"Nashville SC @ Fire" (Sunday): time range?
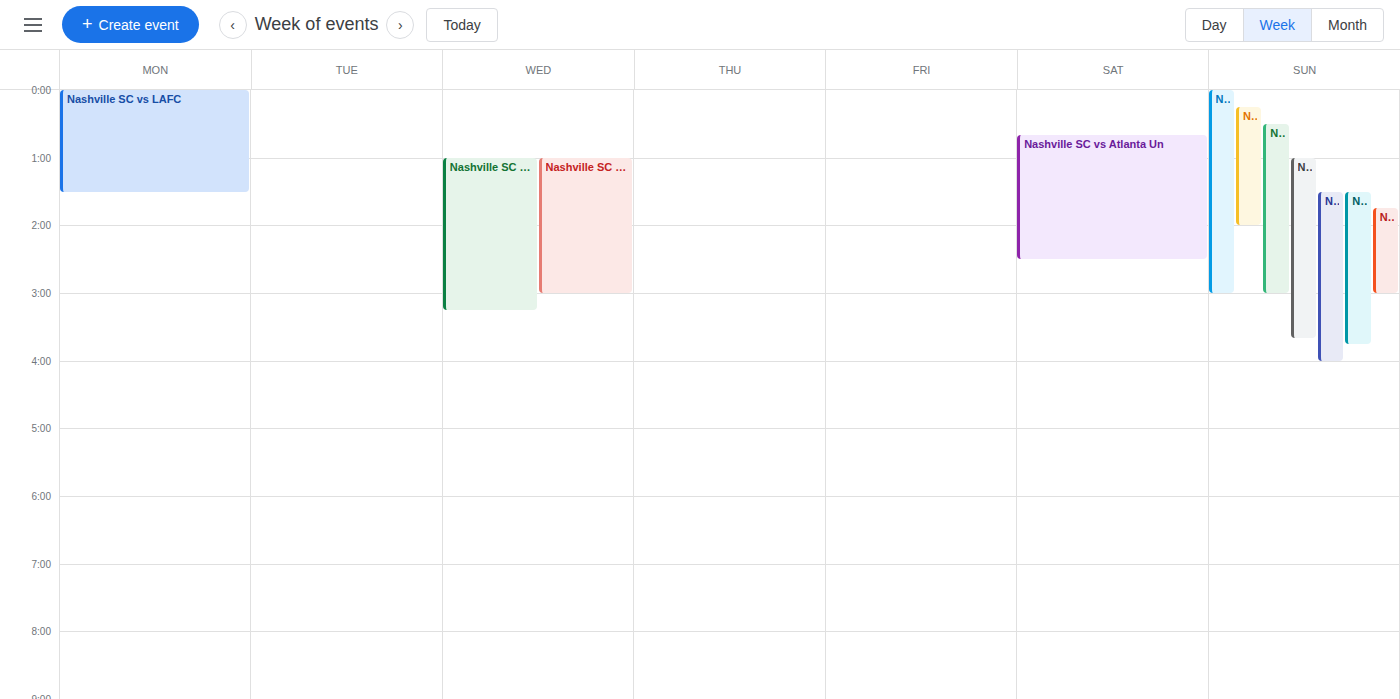
12:15 AM to 2:00 AM